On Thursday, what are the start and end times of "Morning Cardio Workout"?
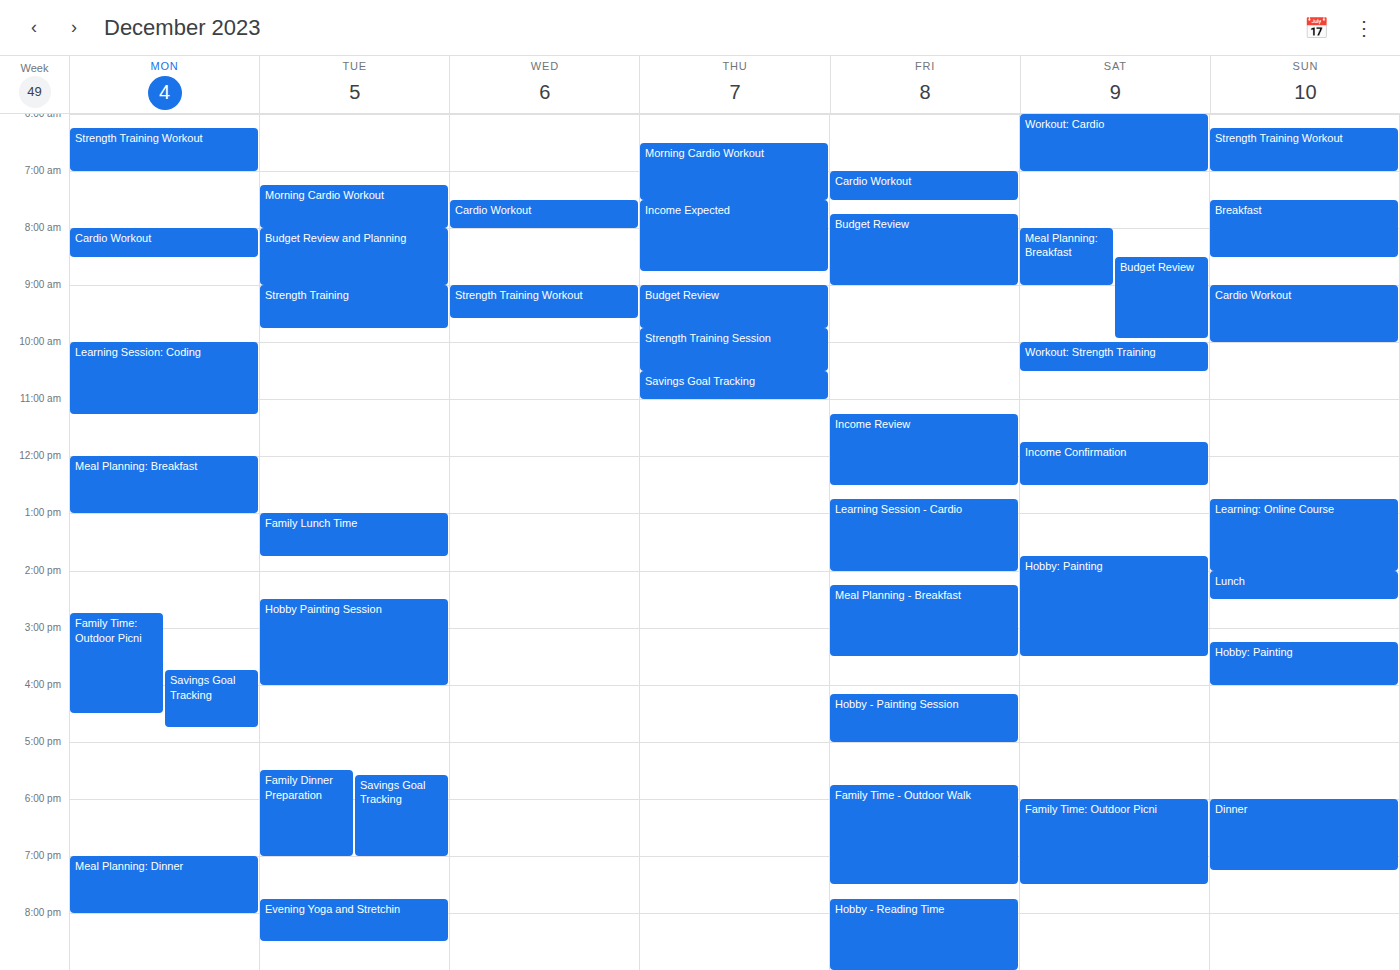
6:30 AM to 7:30 AM